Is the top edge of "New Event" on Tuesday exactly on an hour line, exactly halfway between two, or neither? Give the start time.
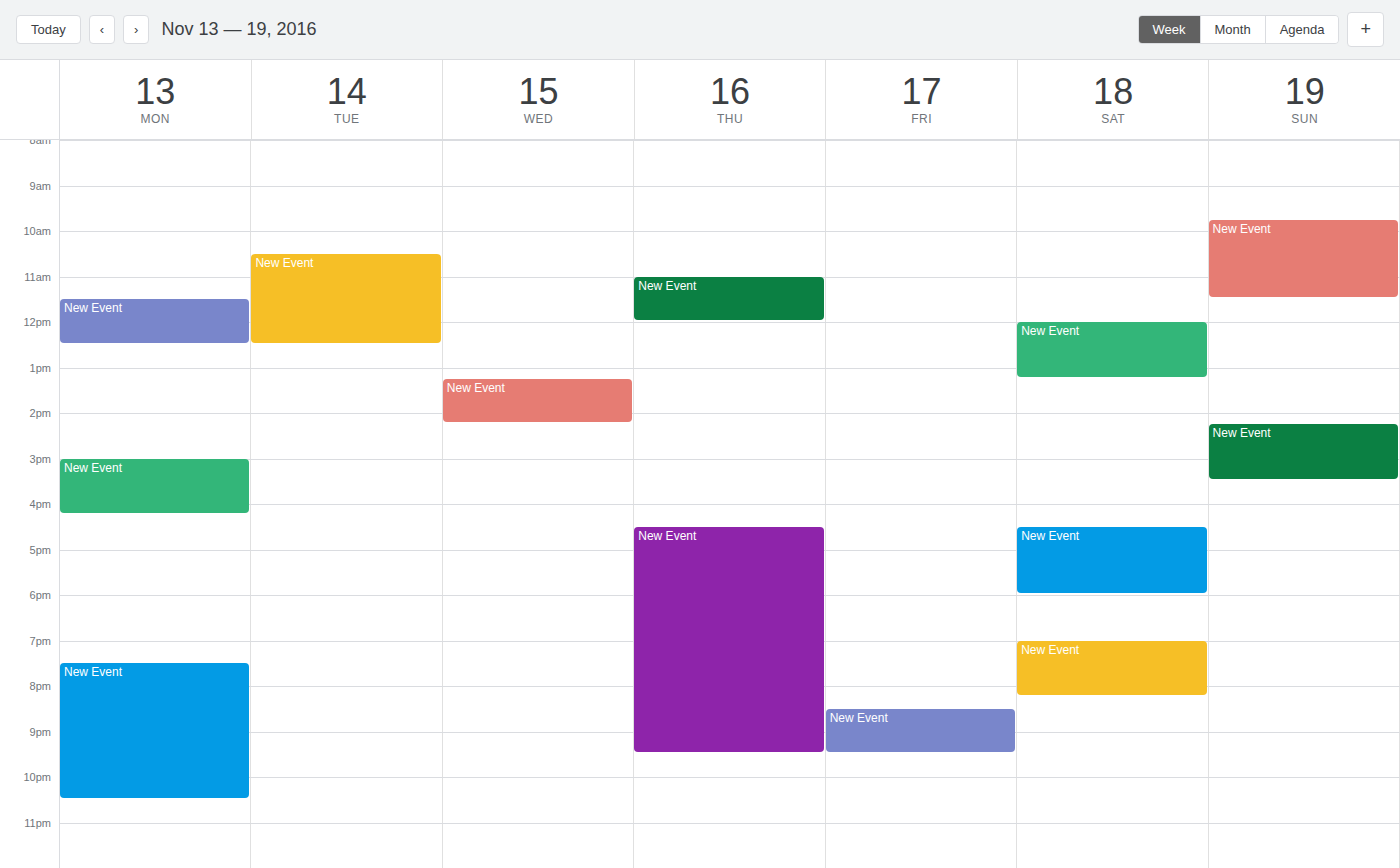
10:30 AM -- halfway between the 10 AM and 11 AM lines.